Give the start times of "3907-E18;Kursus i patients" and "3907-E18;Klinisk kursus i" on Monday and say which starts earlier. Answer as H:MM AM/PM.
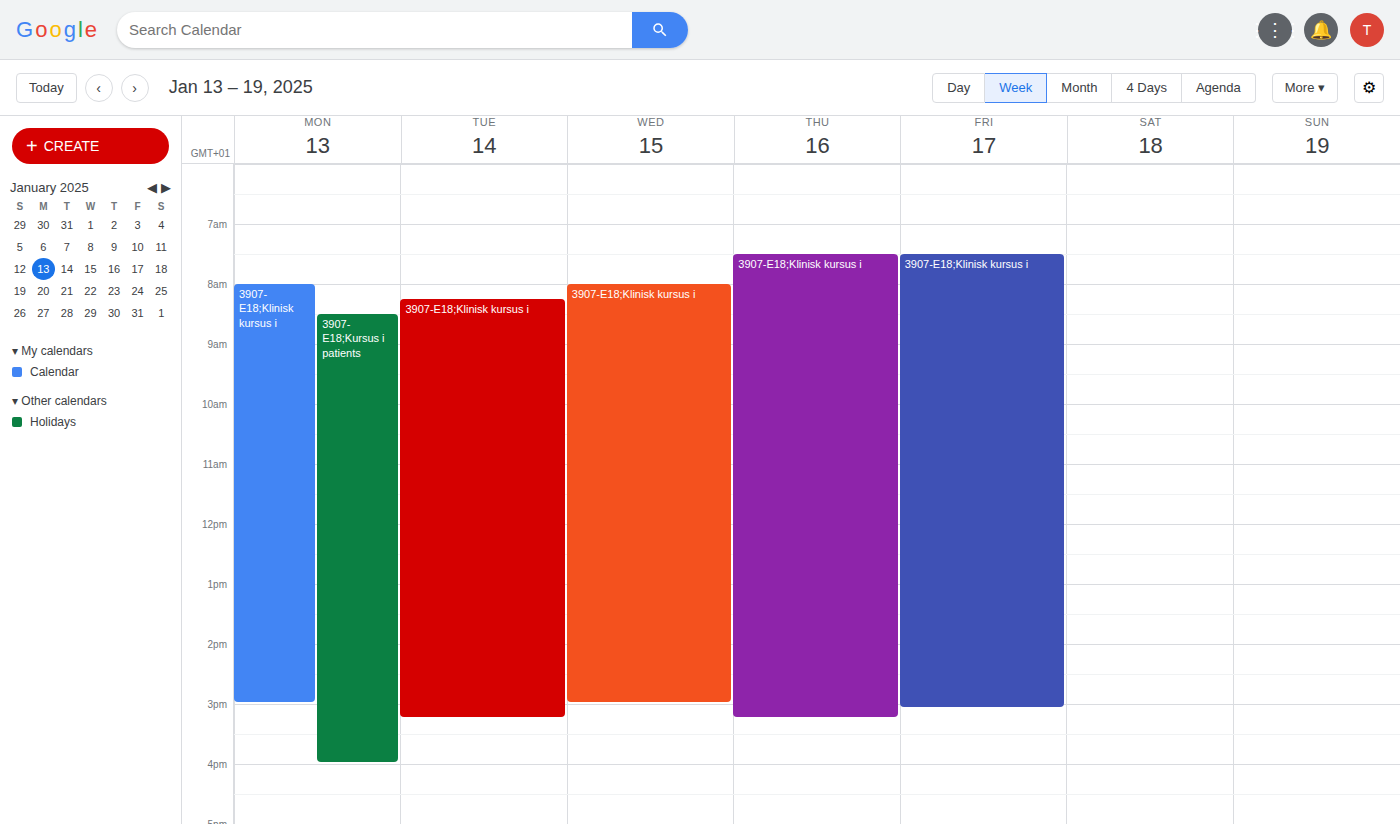
"3907-E18;Klinisk kursus i" 8:00 AM; "3907-E18;Kursus i patients" 8:30 AM.